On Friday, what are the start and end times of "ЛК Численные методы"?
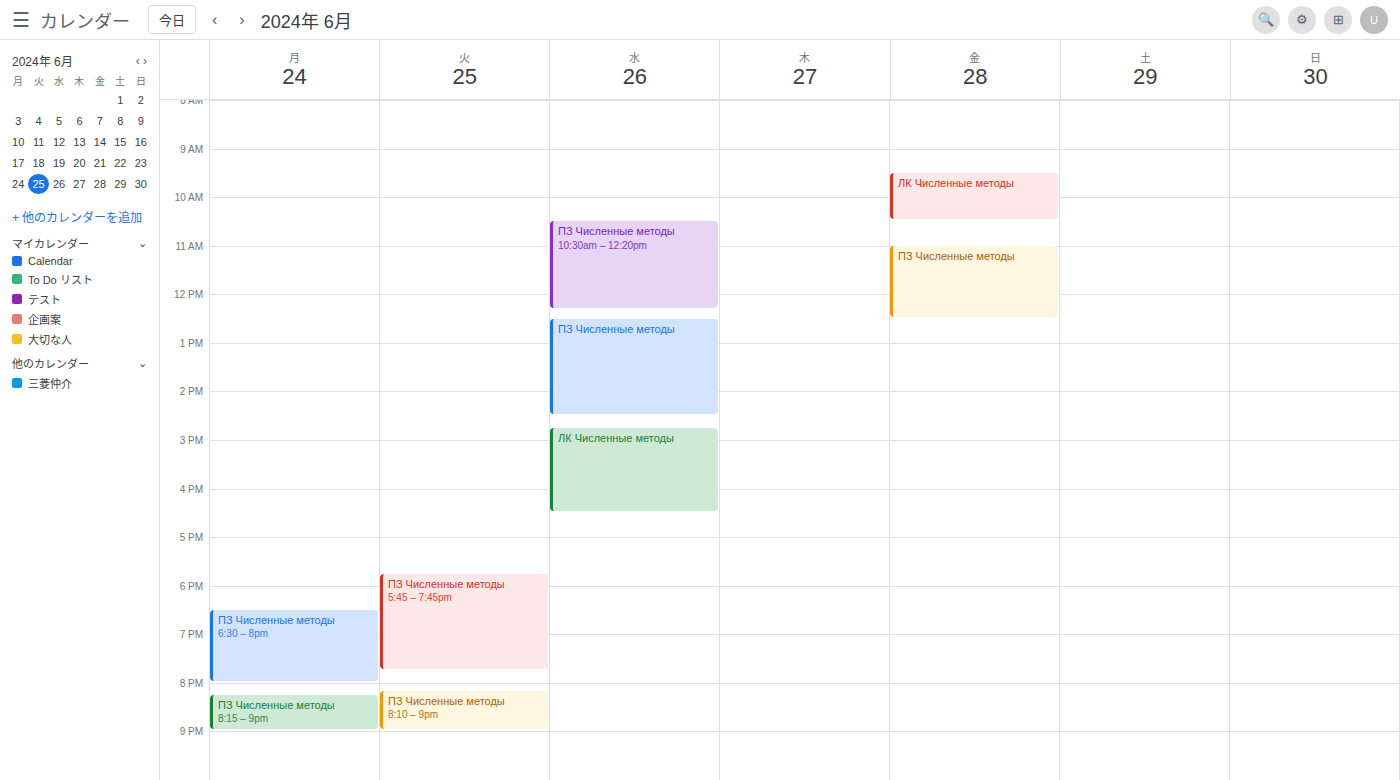
9:30 AM to 10:30 AM